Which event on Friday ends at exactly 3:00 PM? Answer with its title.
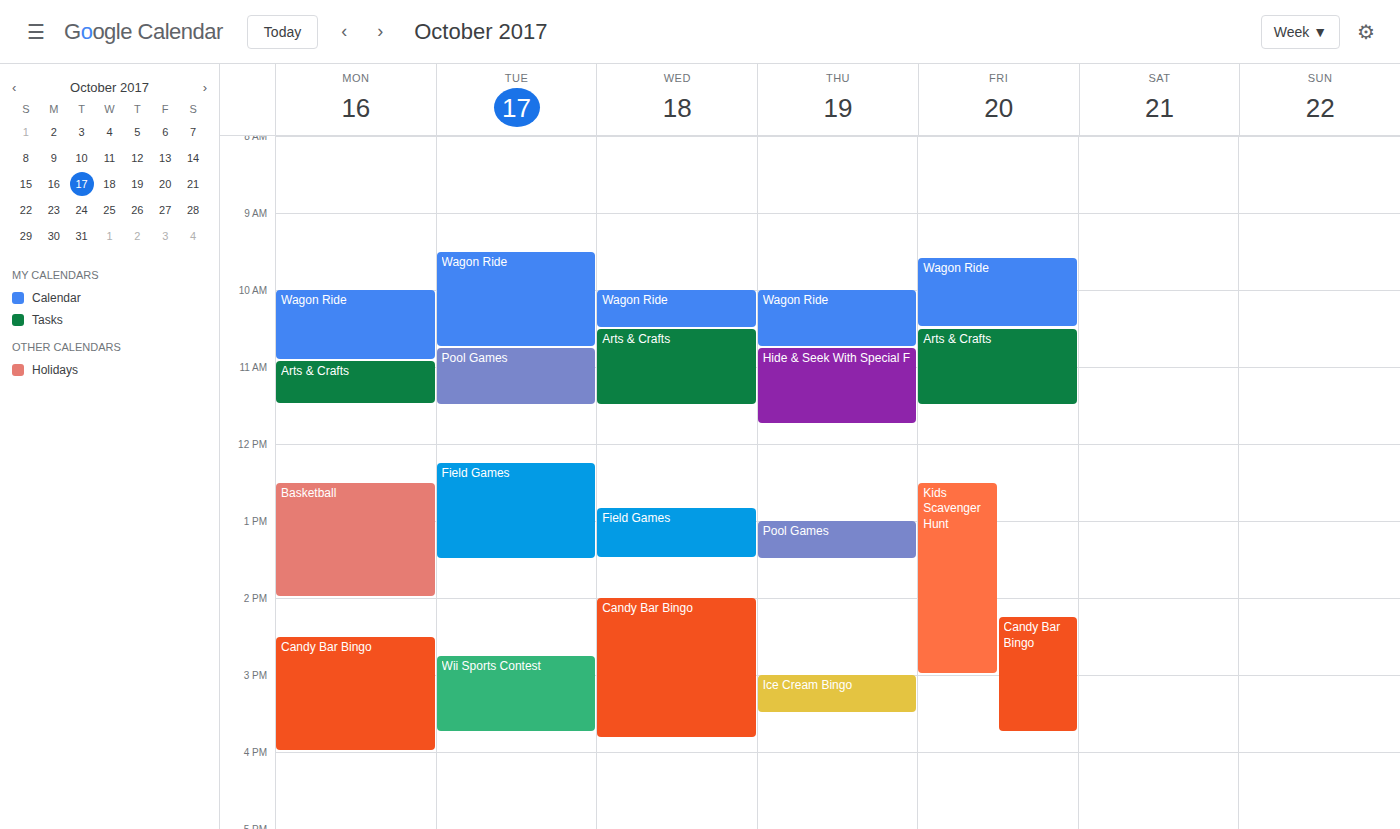
"Kids Scavenger Hunt"